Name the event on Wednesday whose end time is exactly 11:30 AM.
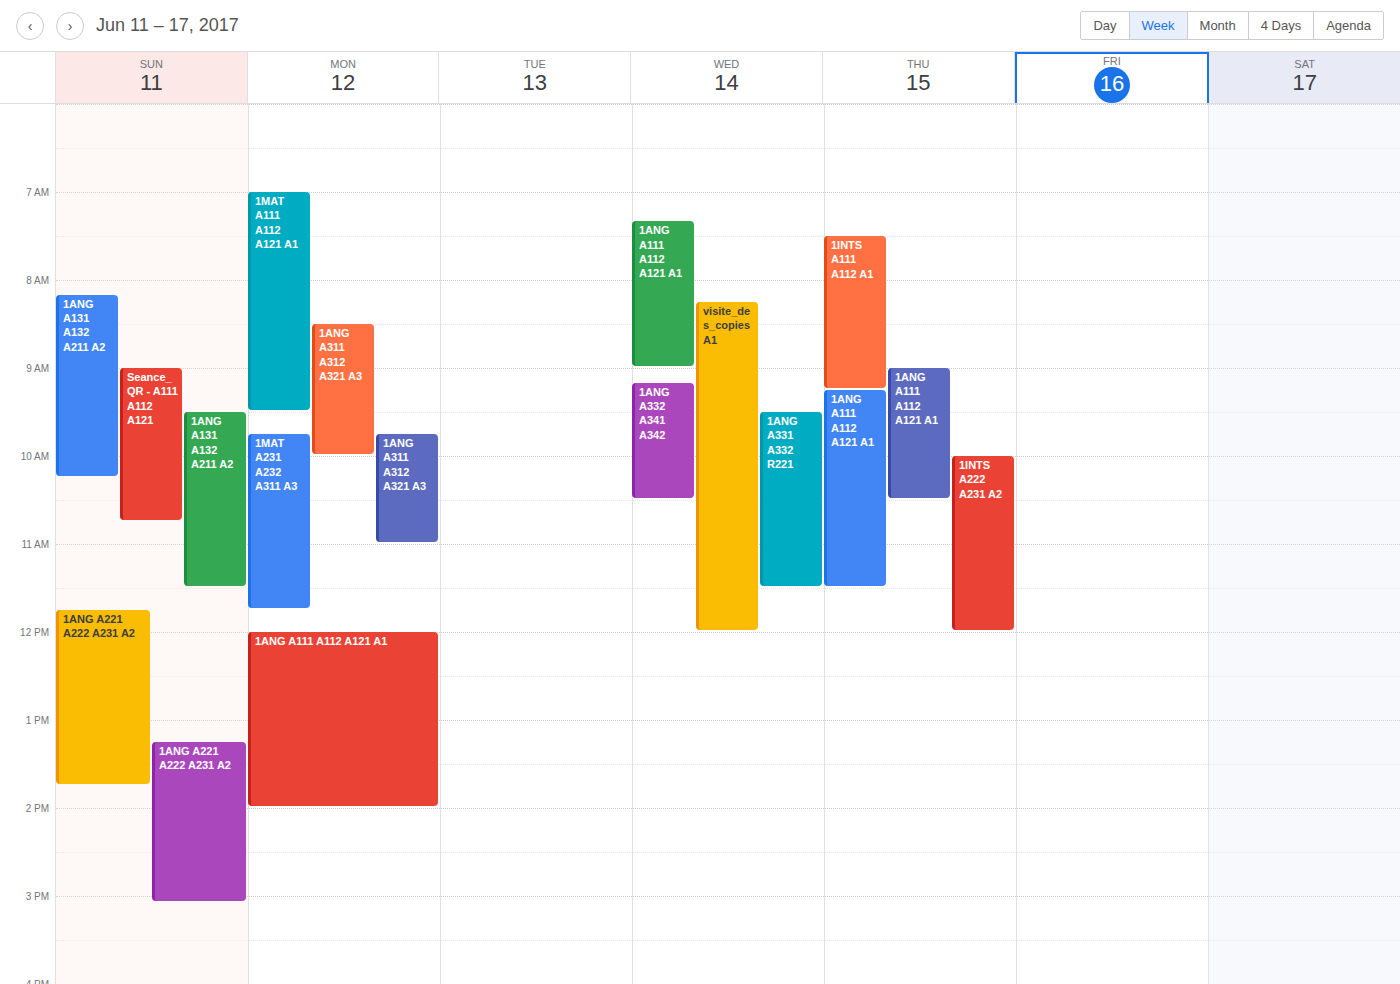
"1ANG A331 A332 R221"